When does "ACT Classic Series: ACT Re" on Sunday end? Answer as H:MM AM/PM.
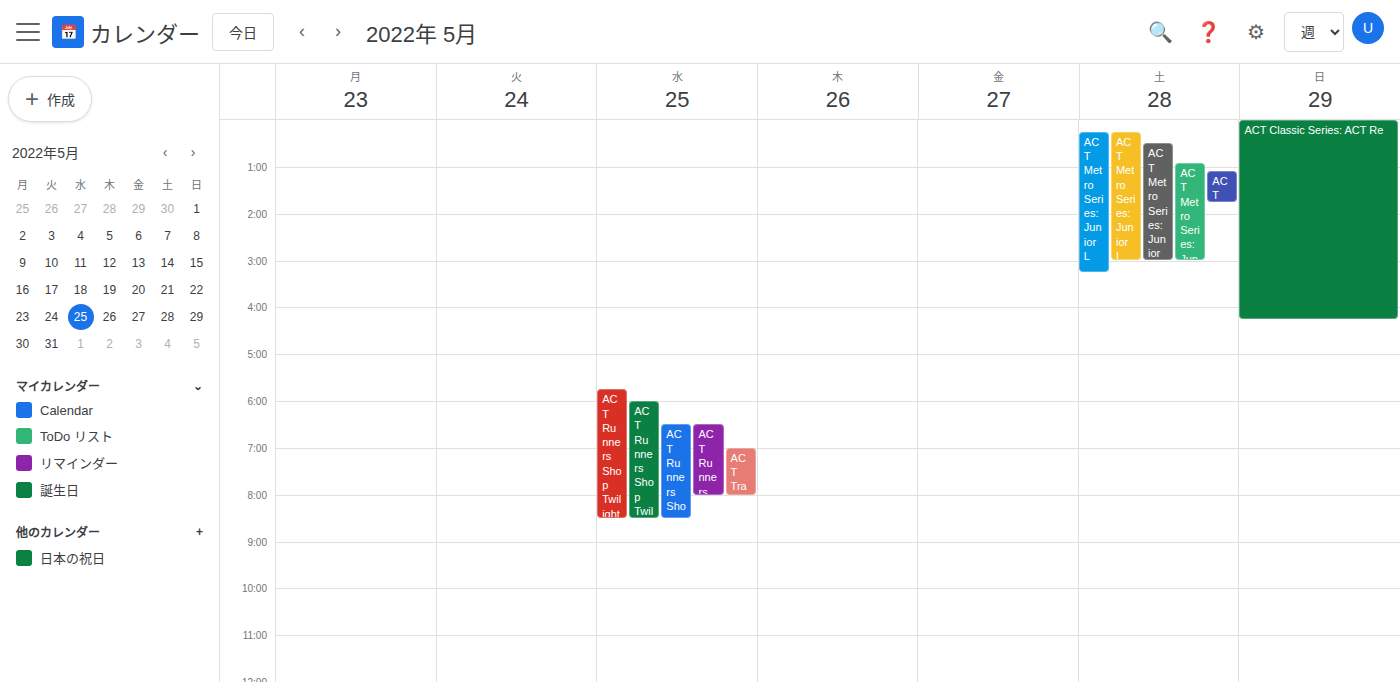
4:15 AM